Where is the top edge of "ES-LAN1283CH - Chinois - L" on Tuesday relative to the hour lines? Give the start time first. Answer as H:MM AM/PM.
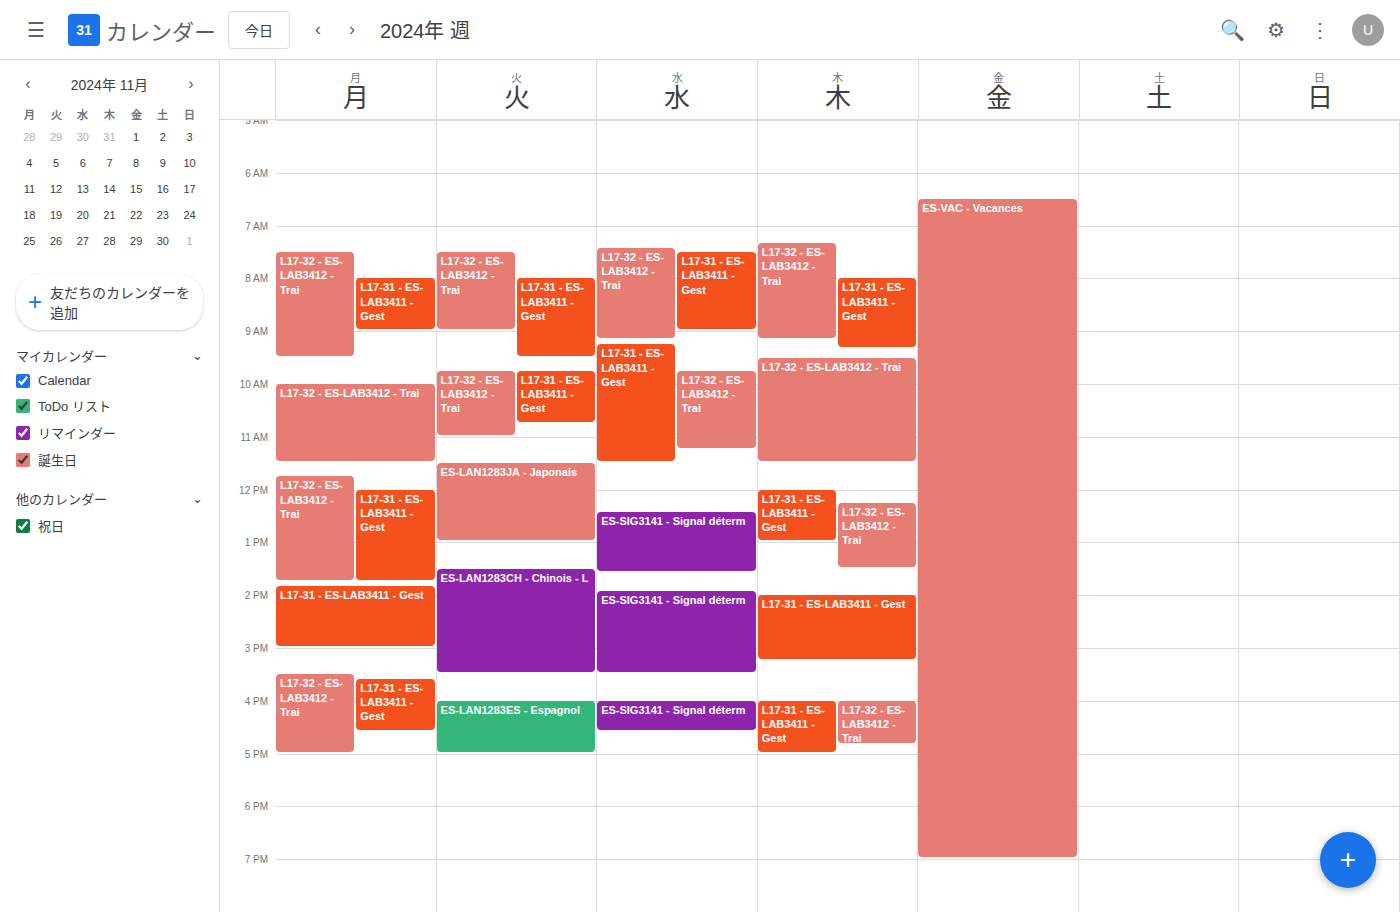
1:30 PM -- halfway between the 1 PM and 2 PM lines.